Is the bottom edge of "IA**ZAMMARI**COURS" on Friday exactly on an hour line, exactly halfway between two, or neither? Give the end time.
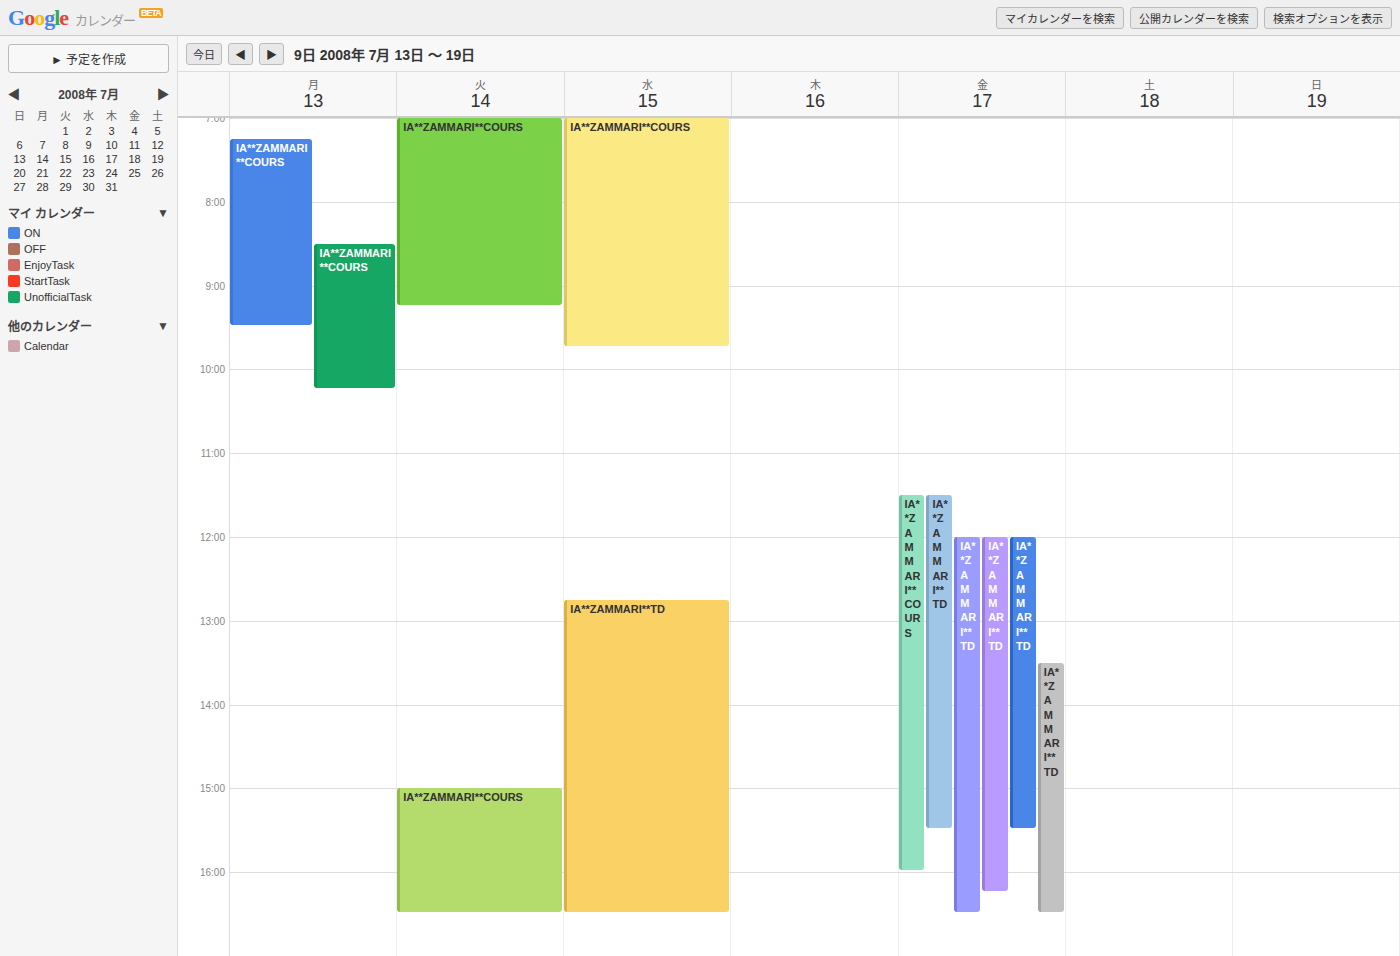
4:00 PM -- exactly on the 4 PM line.